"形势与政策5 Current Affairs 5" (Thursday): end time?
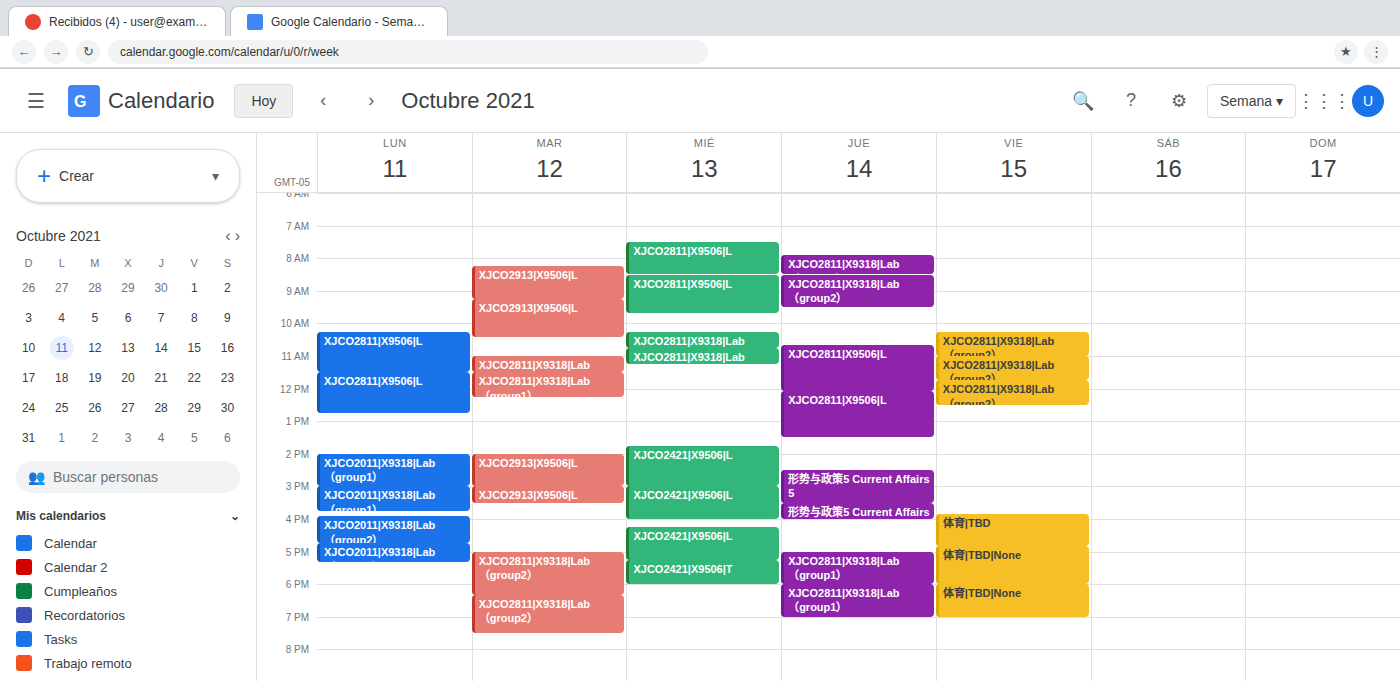
3:30 PM